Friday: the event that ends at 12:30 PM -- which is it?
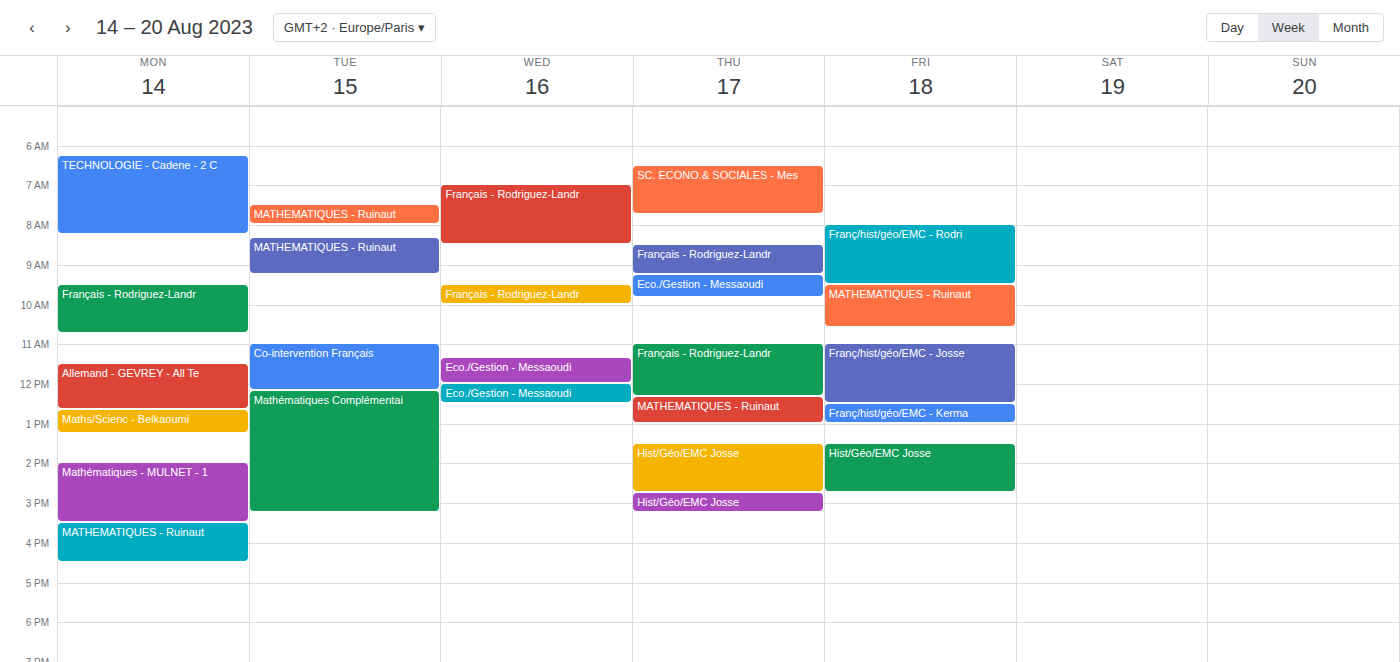
"Franç/hist/géo/EMC - Josse"